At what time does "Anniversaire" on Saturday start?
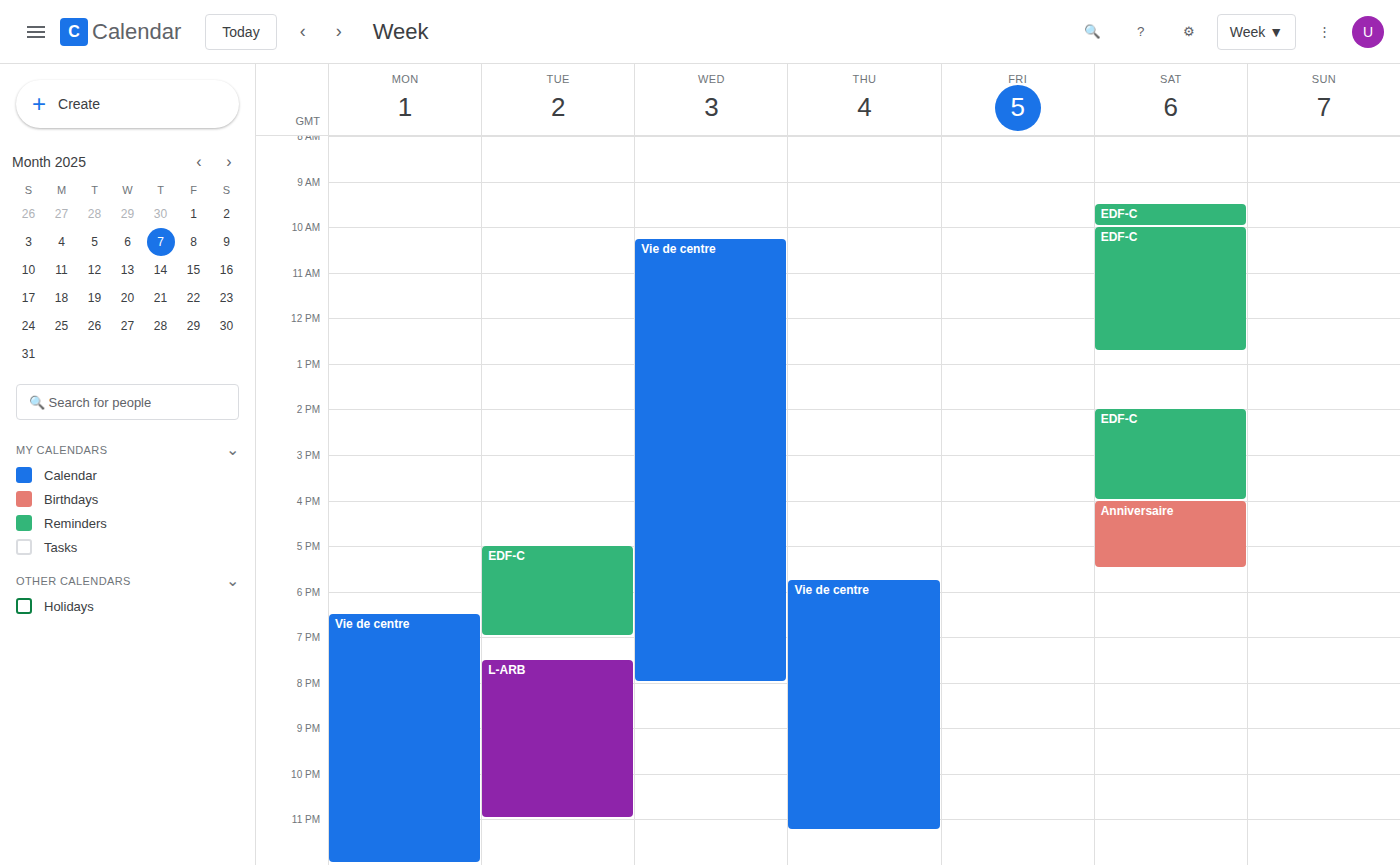
4:00 PM